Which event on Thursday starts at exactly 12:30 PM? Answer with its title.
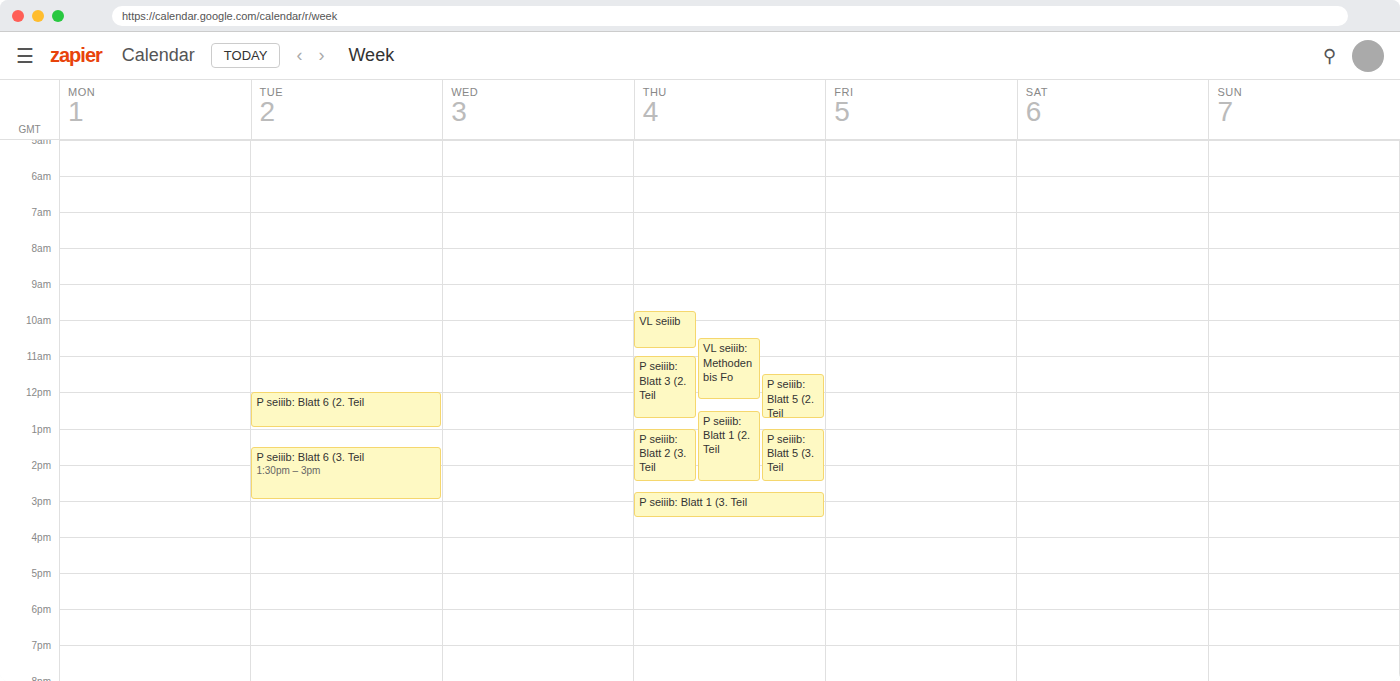
"P seiiib: Blatt 1 (2. Teil"